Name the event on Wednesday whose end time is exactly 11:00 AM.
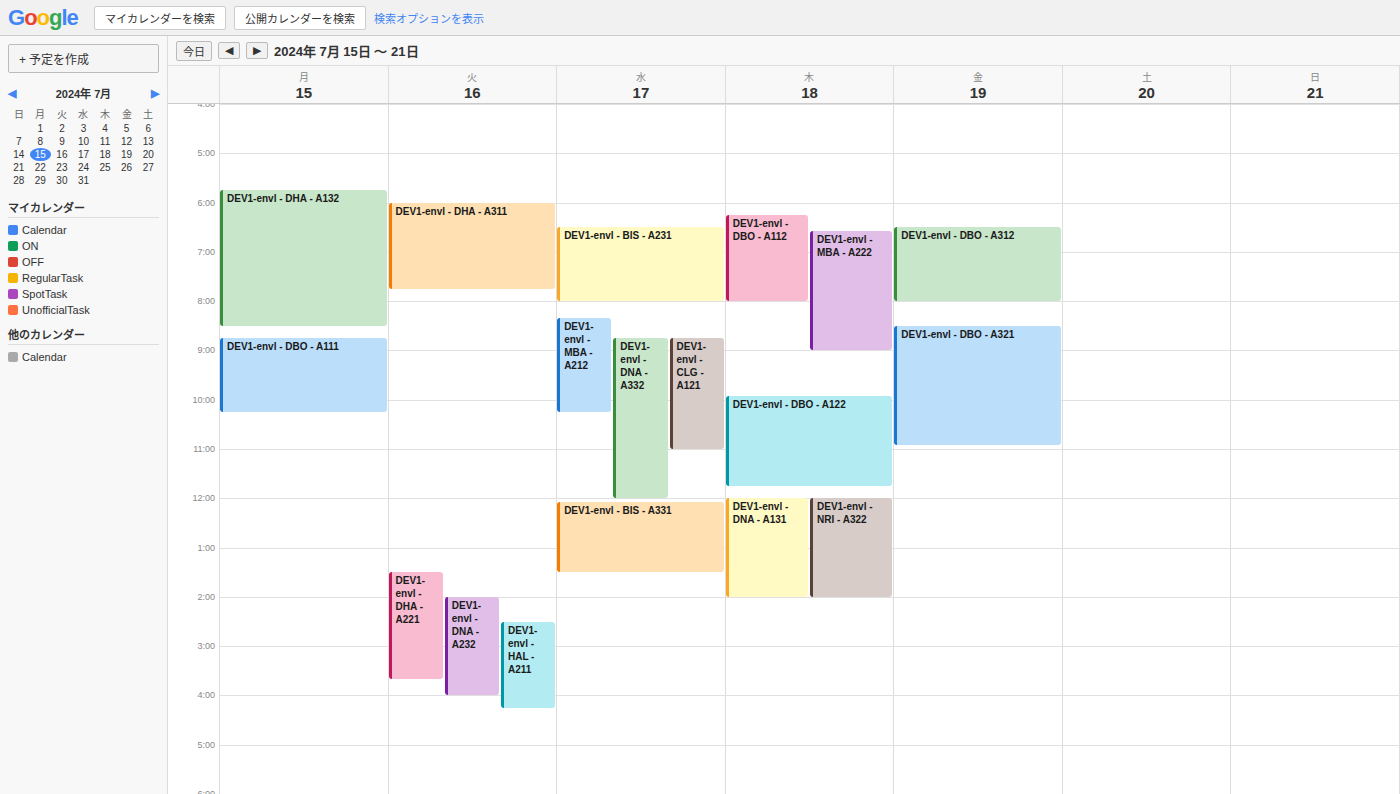
"DEV1-envl - CLG - A121"